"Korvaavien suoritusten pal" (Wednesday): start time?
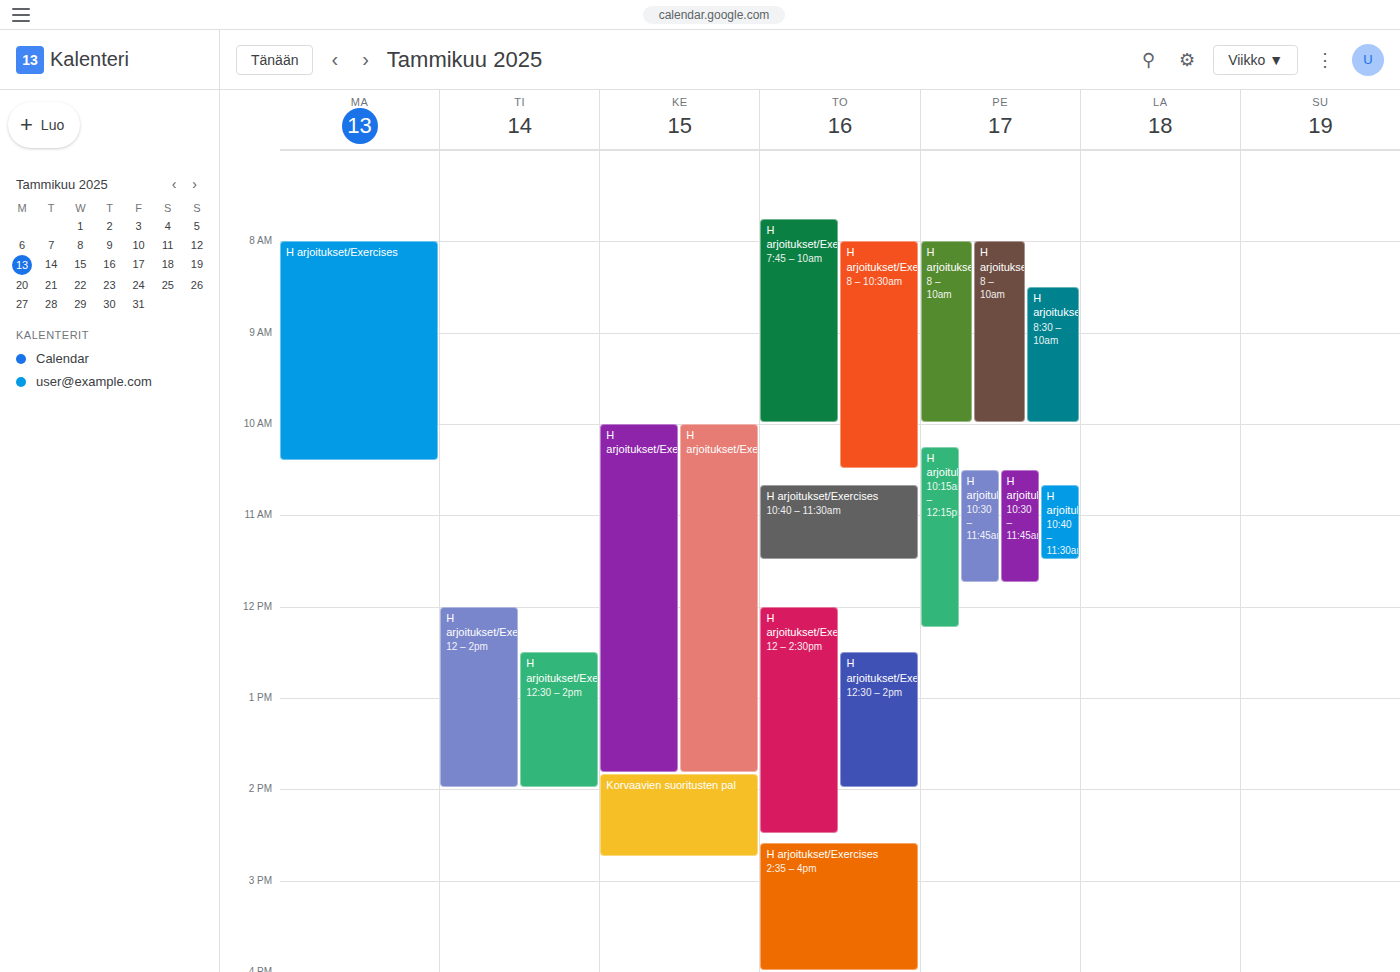
1:50 PM